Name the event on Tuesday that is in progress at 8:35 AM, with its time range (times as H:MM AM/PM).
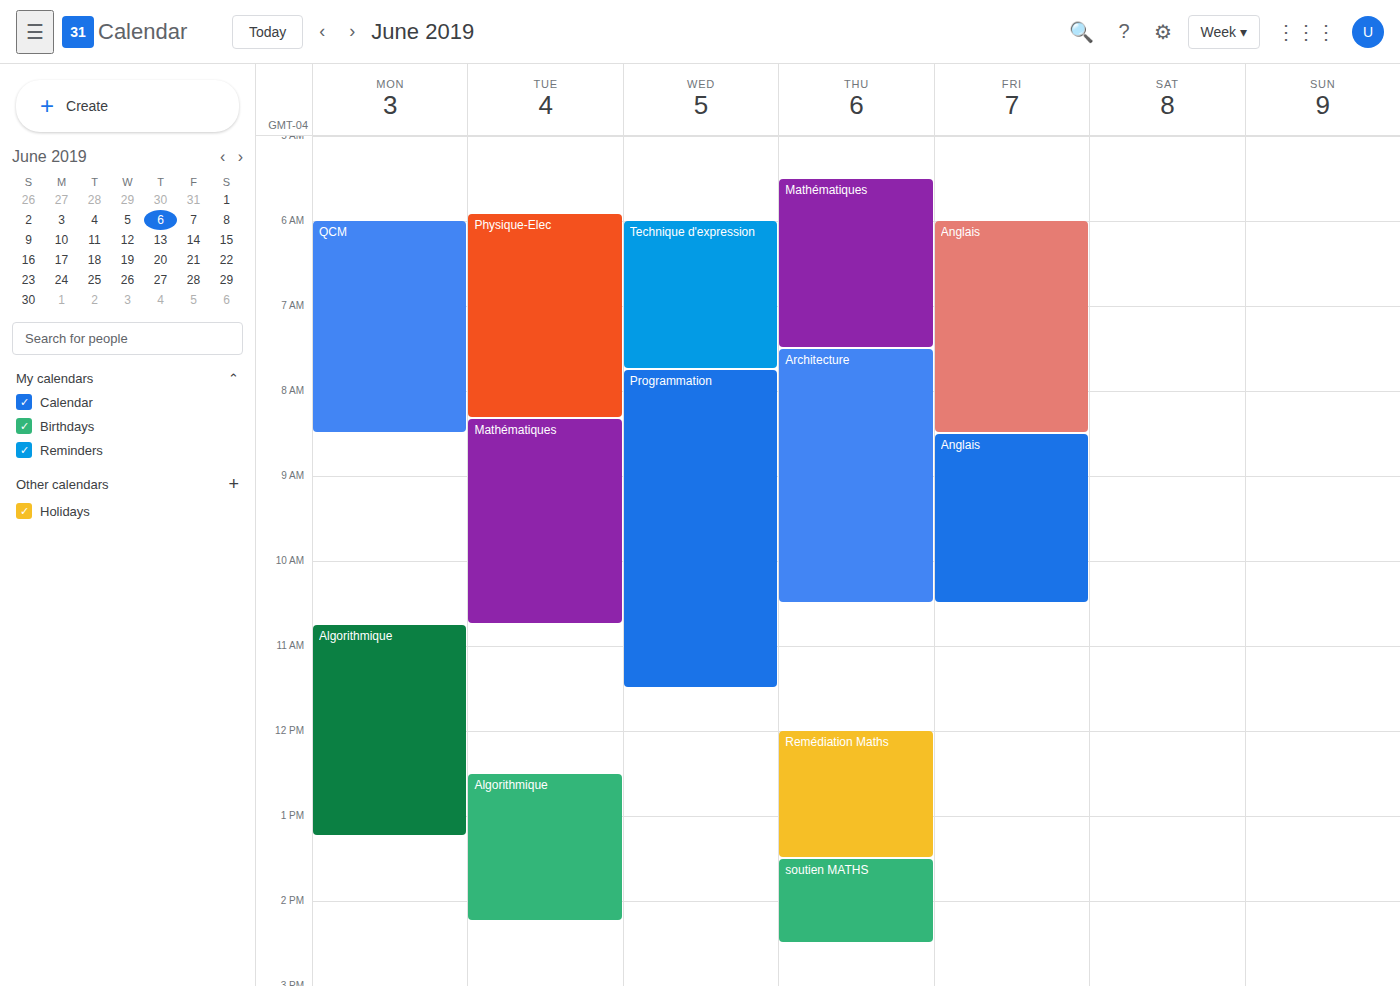
"Mathématiques", 8:20 AM to 10:45 AM